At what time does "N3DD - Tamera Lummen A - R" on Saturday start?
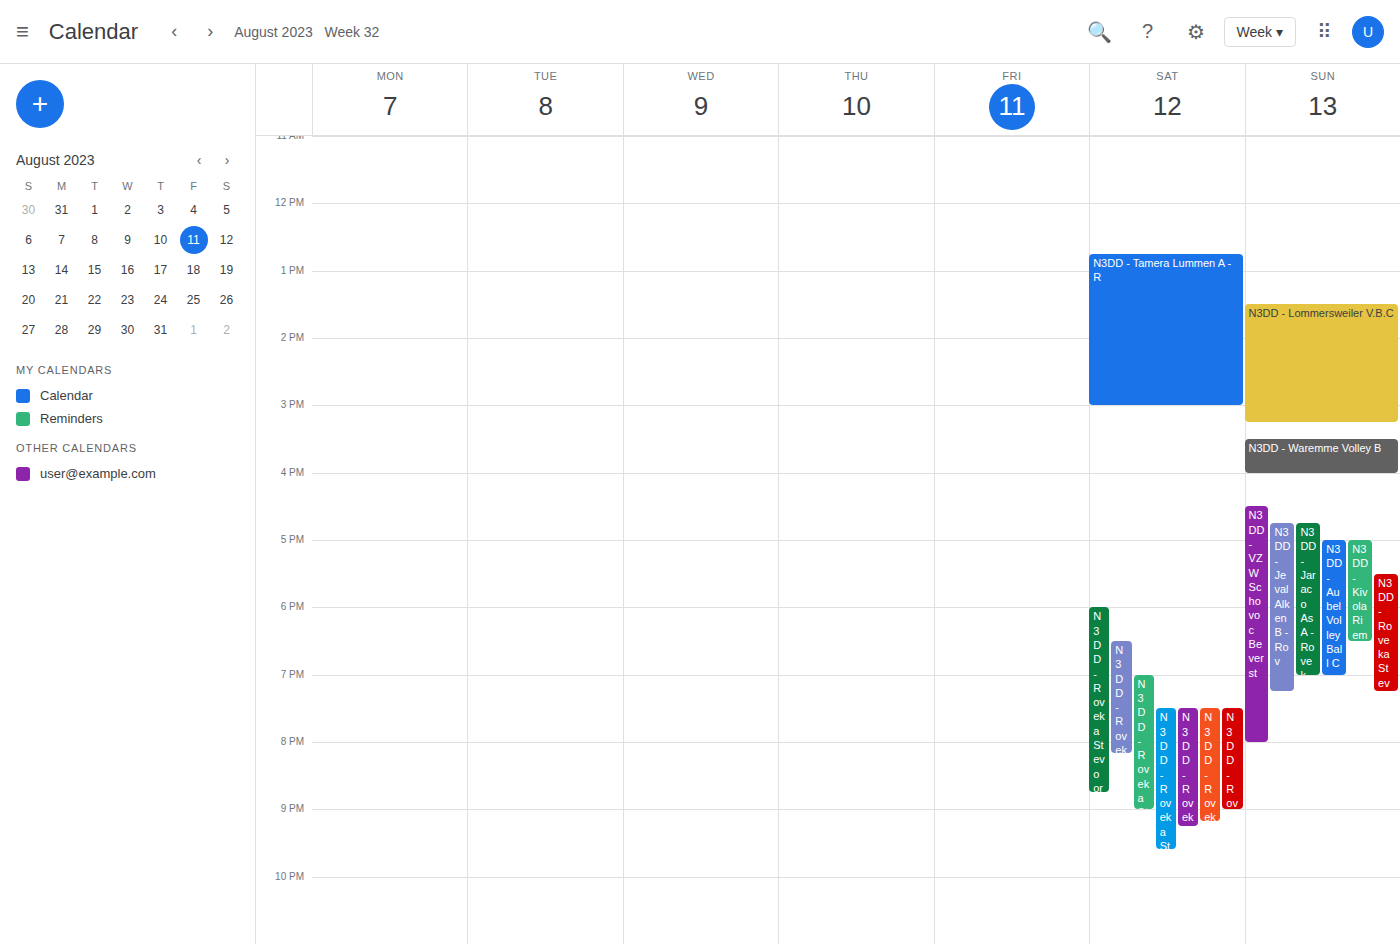
12:45 PM